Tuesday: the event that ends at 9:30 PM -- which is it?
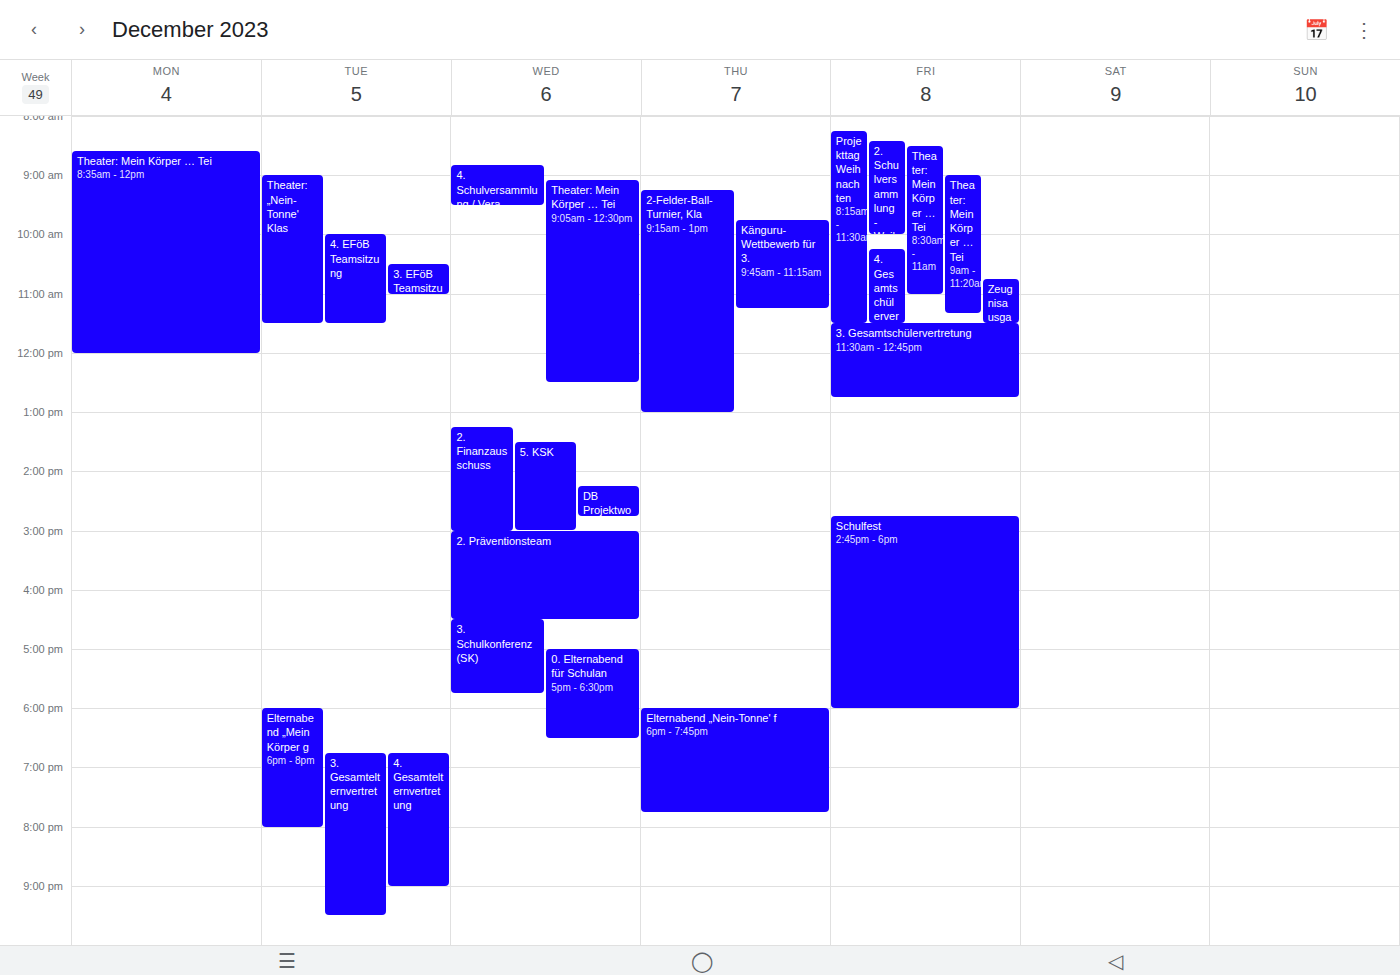
"3. Gesamtelternvertretung"